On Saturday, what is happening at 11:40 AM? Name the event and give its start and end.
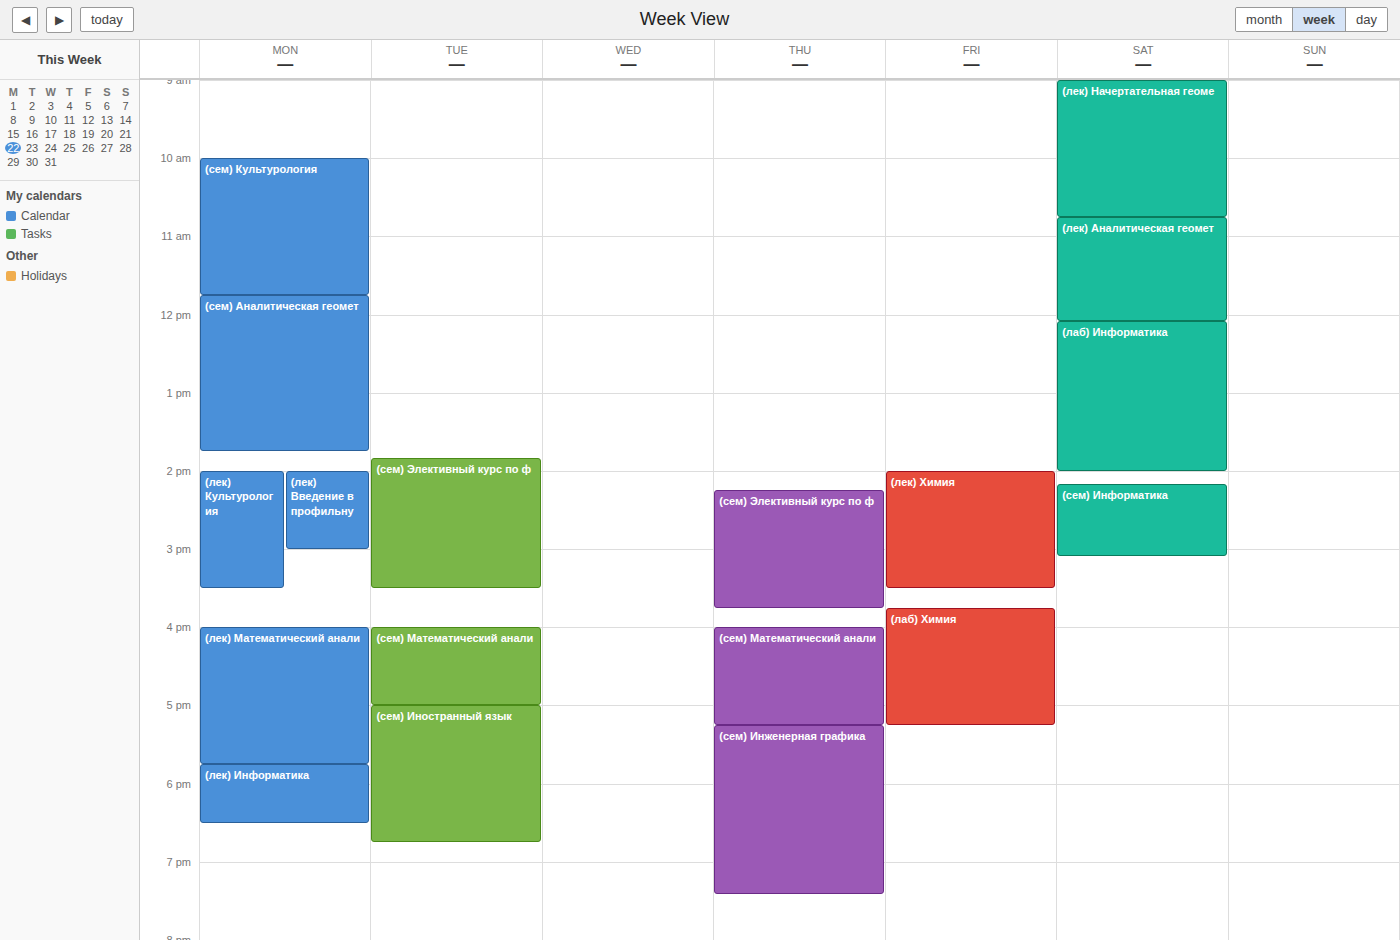
"(лек) Аналитическая геомет", 10:45 AM to 12:05 PM